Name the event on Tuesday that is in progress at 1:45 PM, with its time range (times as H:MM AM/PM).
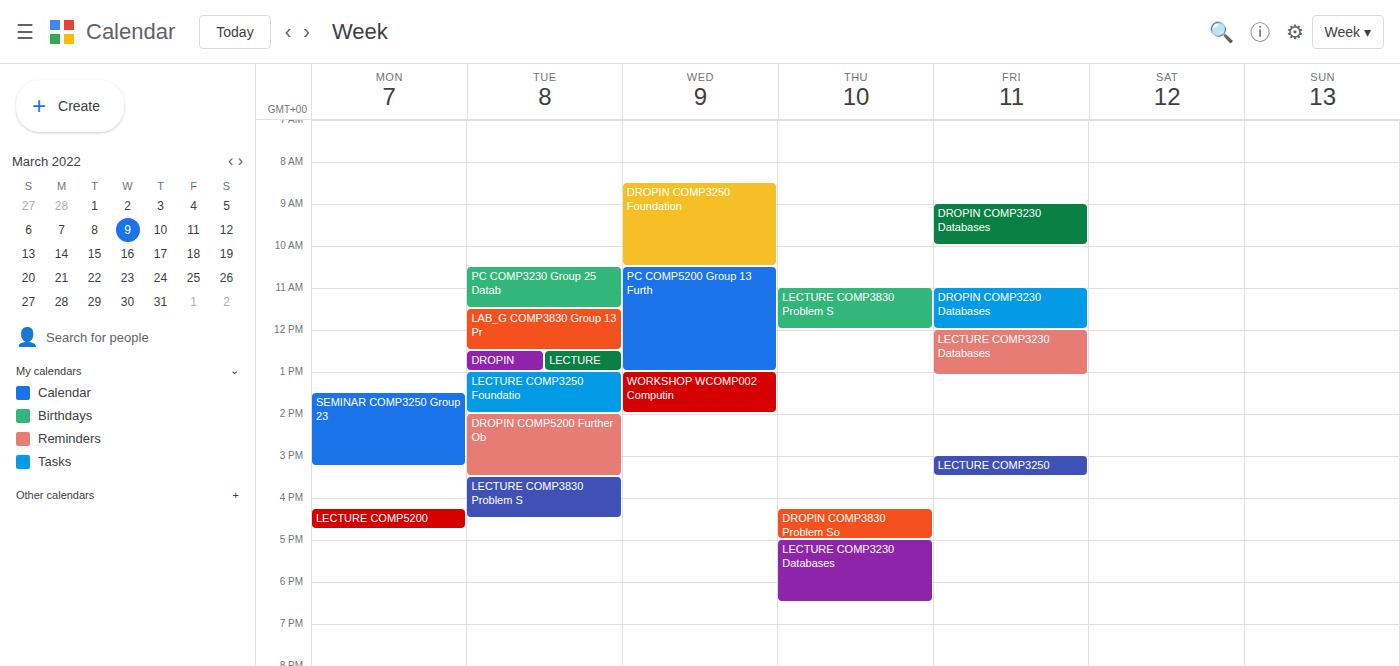
"LECTURE COMP3250 Foundatio", 1:00 PM to 2:00 PM